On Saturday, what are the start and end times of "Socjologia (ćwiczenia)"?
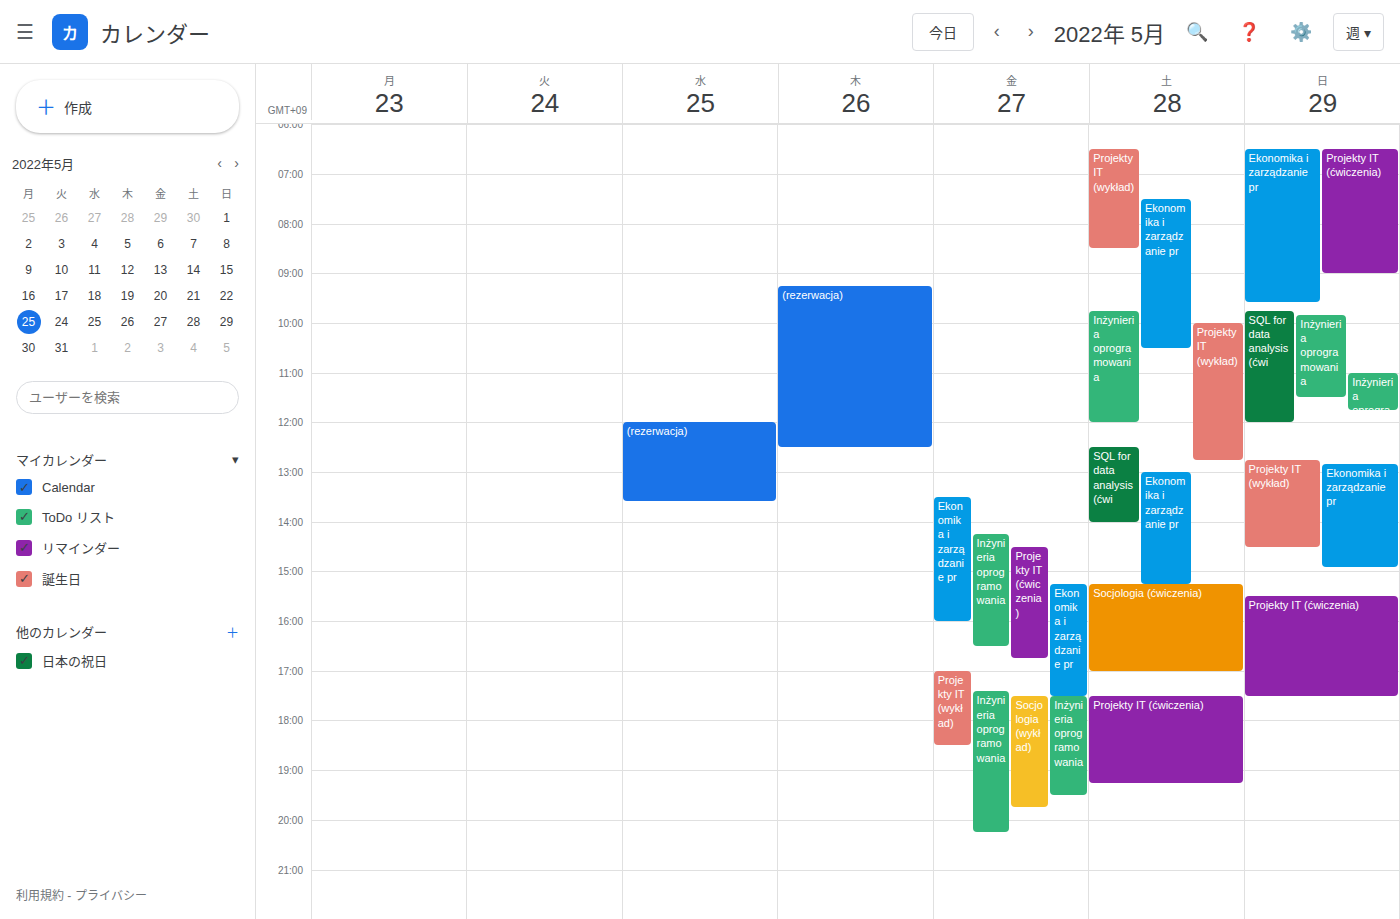
3:15 PM to 5:00 PM